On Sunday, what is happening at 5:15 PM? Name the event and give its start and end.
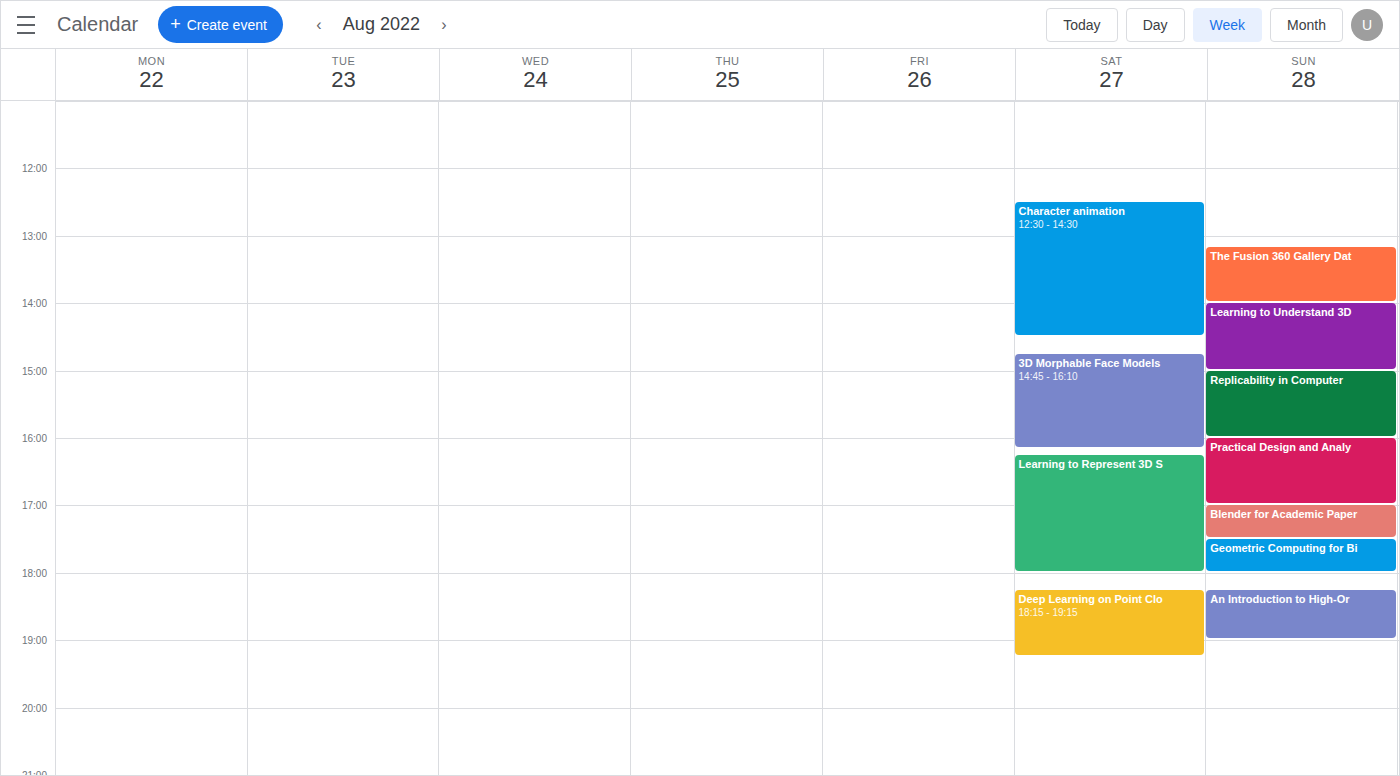
"Blender for Academic Paper", 5:00 PM to 5:30 PM